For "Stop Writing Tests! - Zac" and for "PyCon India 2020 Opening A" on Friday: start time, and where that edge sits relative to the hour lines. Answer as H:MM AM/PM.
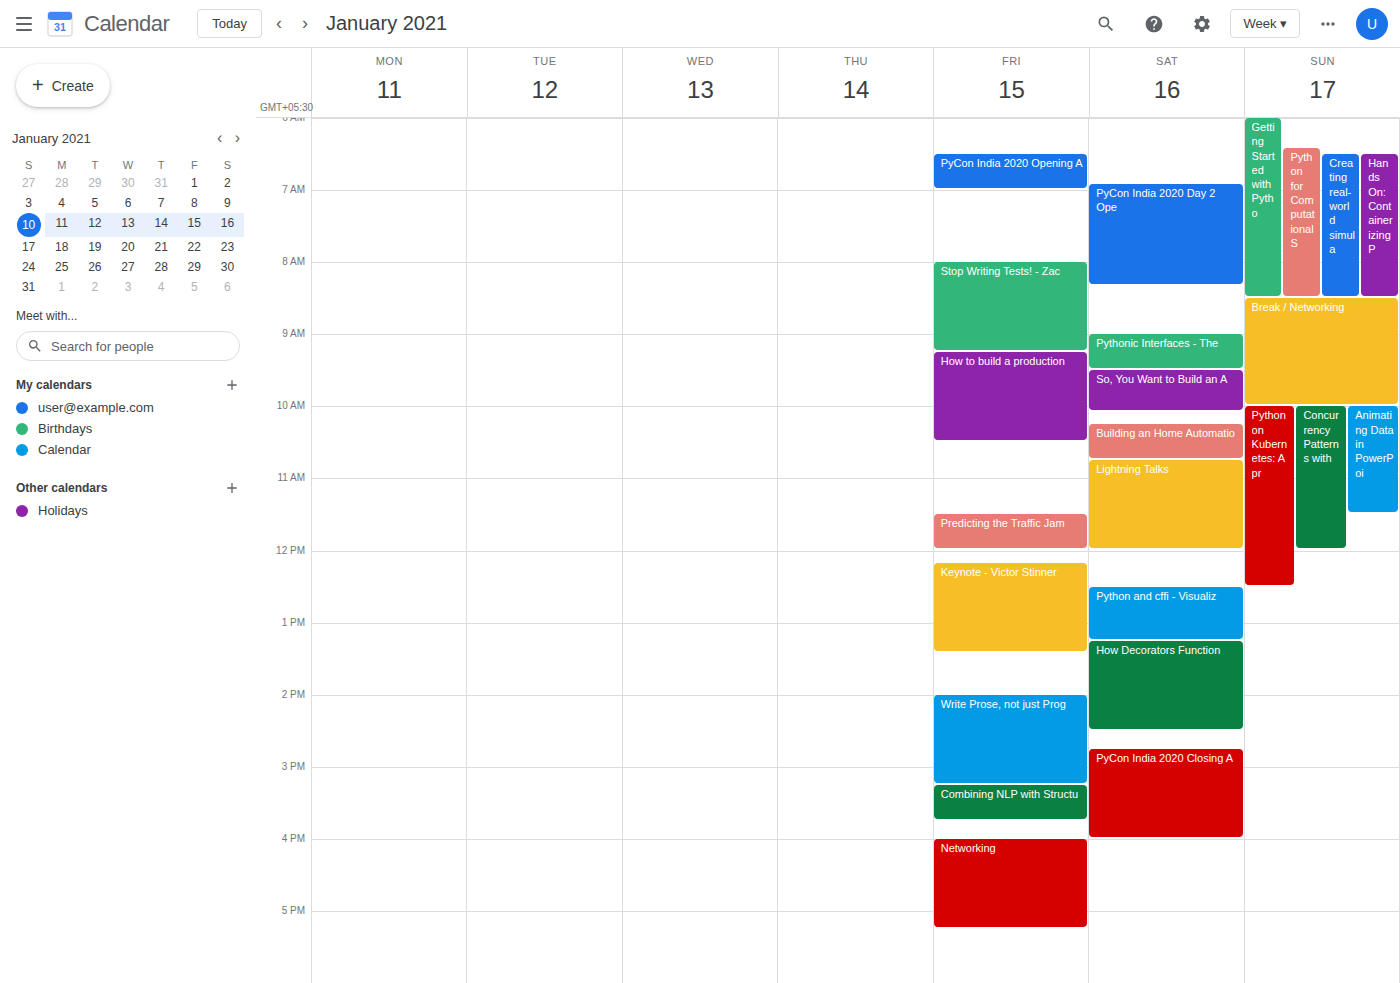
"Stop Writing Tests! - Zac": 8:00 AM, exactly on the 8 AM line. "PyCon India 2020 Opening A": 6:30 AM, halfway between the 6 AM and 7 AM lines.